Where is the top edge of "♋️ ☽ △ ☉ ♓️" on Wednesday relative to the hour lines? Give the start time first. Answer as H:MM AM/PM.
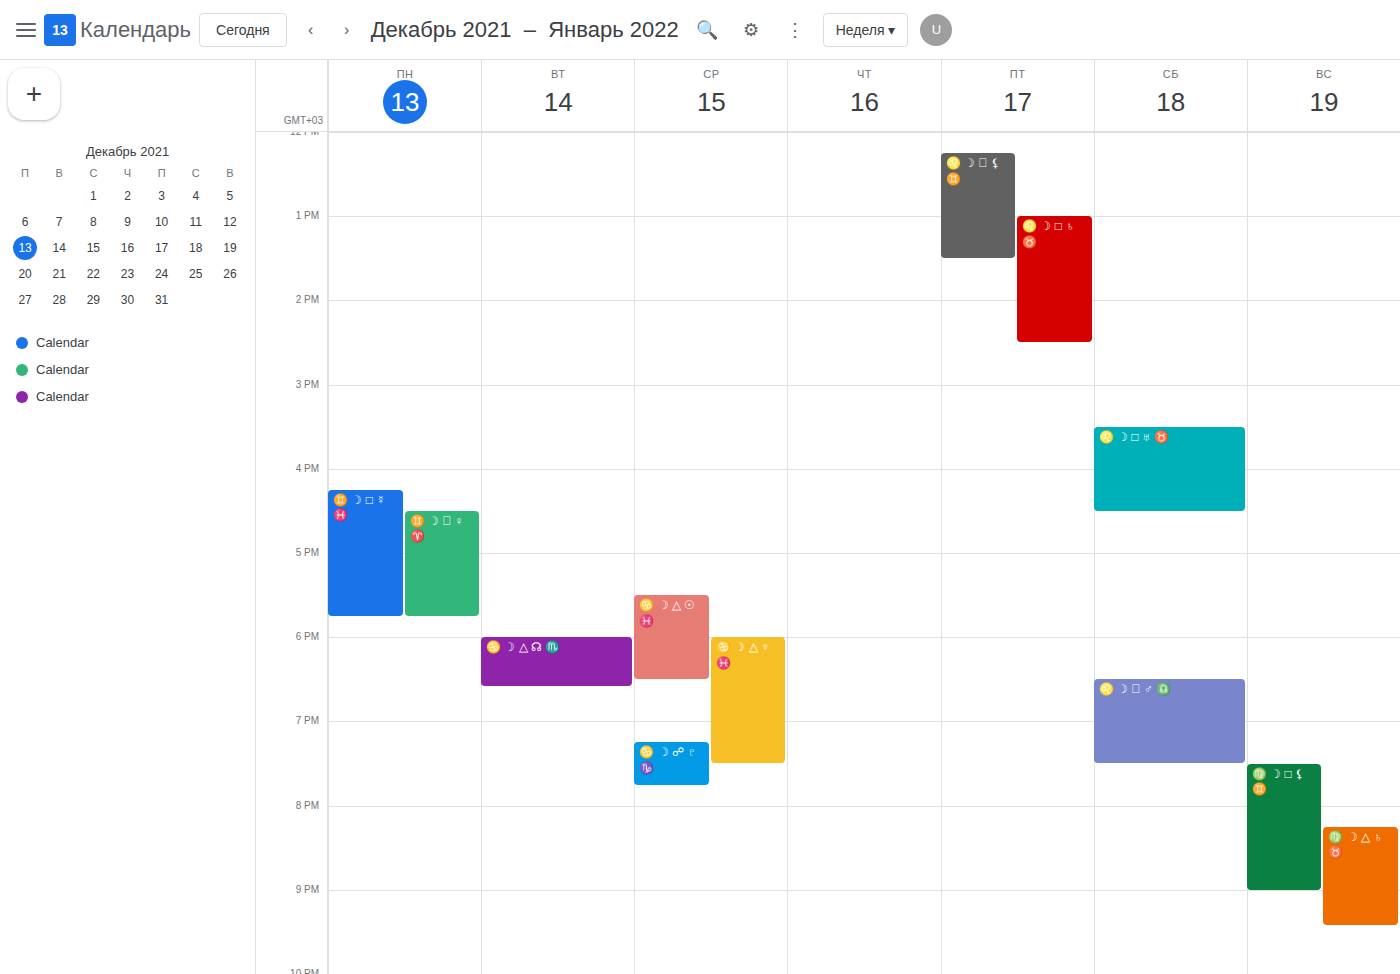
5:30 PM -- halfway between the 5 PM and 6 PM lines.